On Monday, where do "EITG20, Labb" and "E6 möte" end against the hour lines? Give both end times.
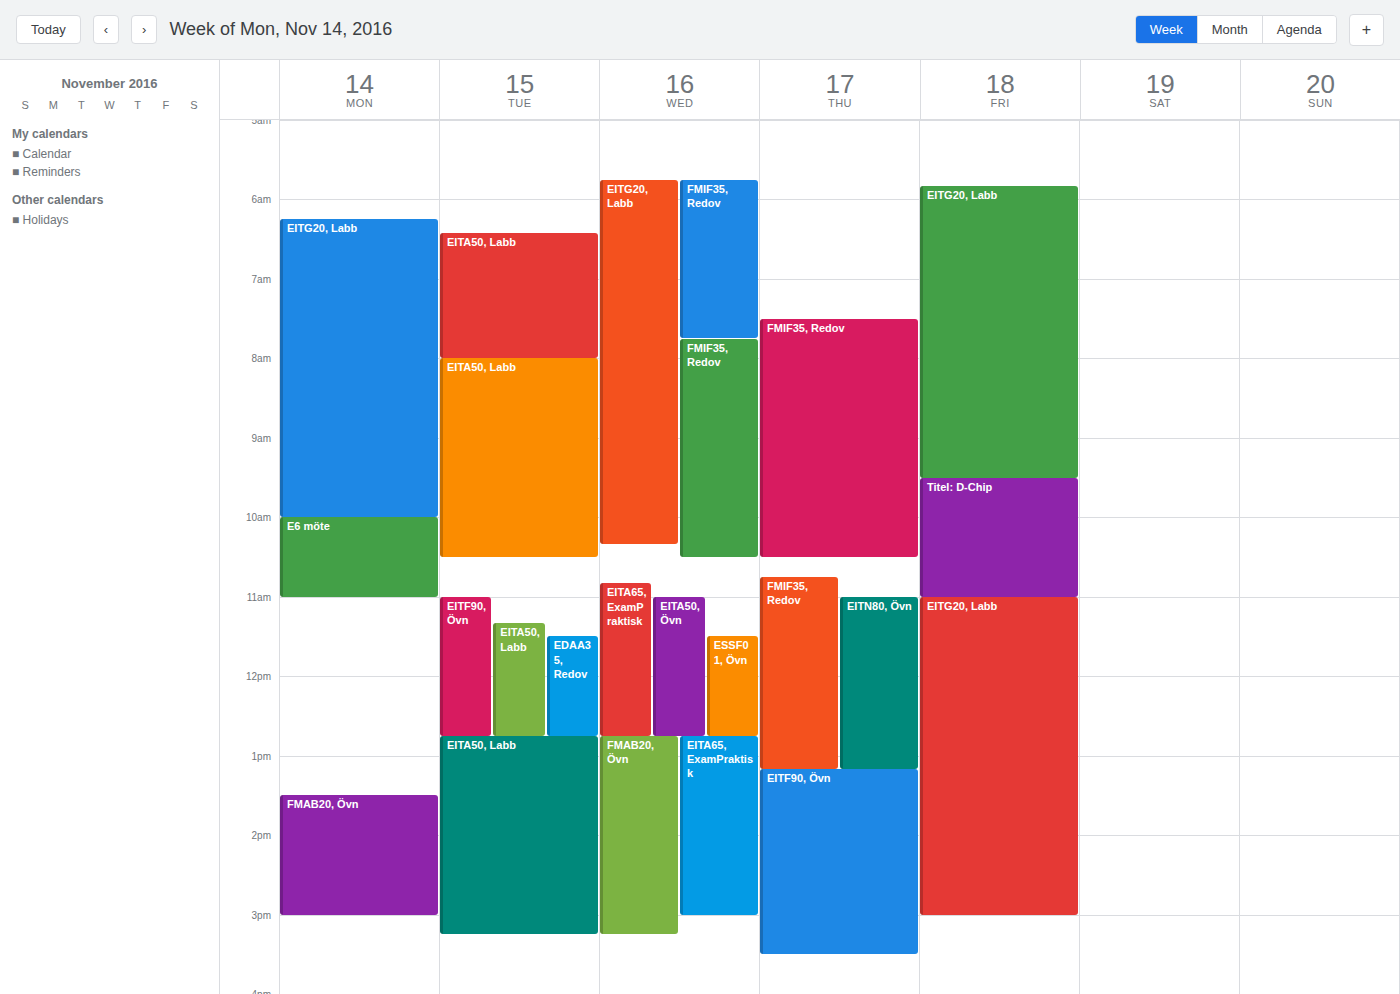
"EITG20, Labb": 10:00 AM, exactly on the 10 AM line. "E6 möte": 11:00 AM, exactly on the 11 AM line.